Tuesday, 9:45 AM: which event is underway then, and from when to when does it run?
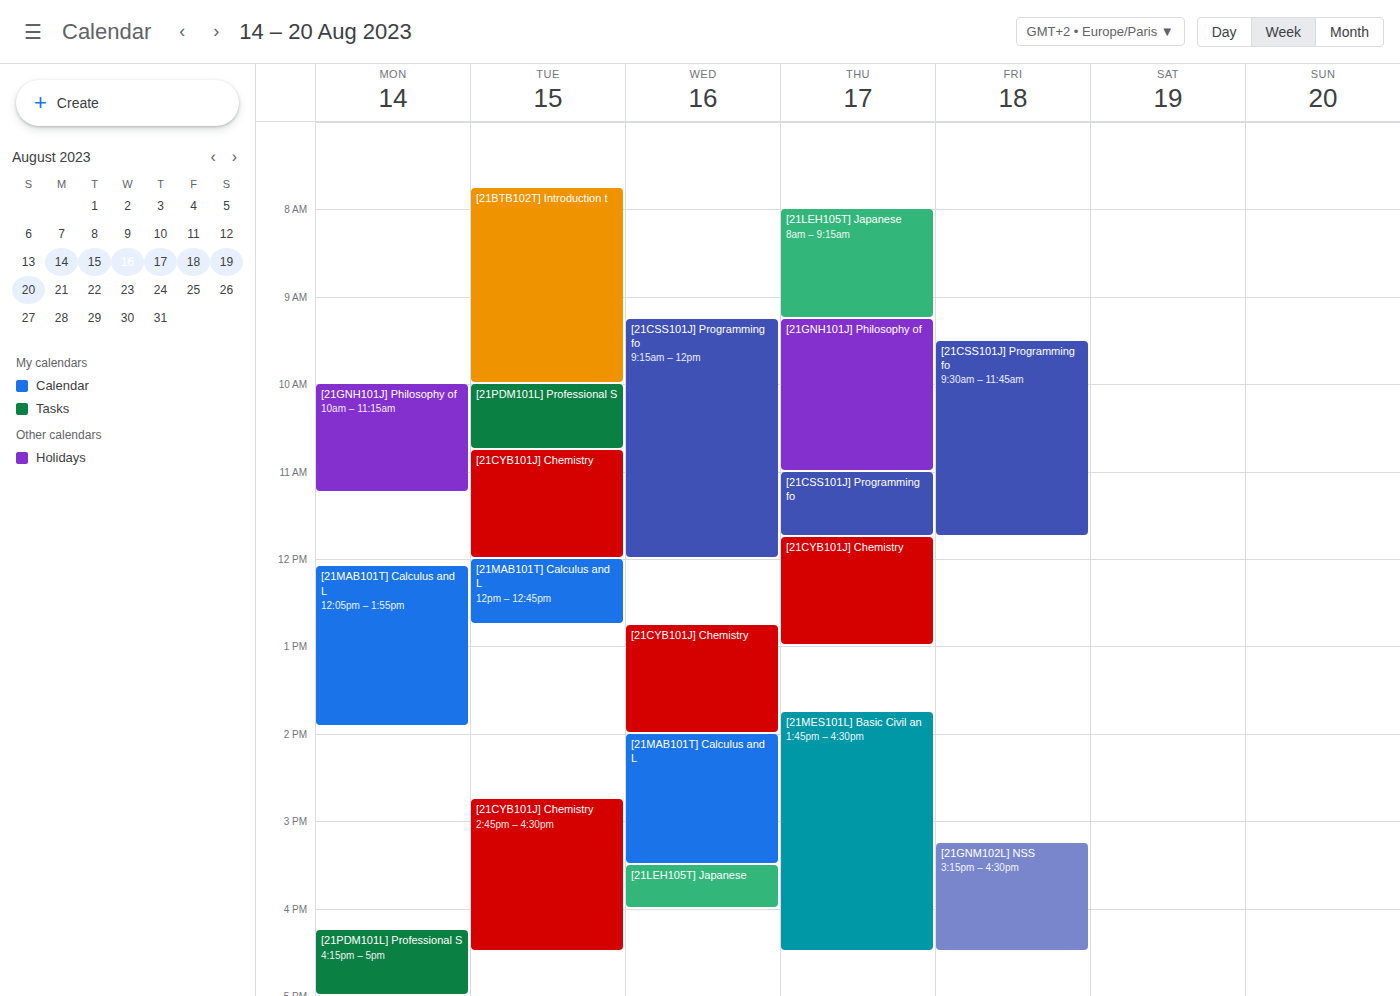
"[21BTB102T] Introduction t", 7:45 AM to 10:00 AM